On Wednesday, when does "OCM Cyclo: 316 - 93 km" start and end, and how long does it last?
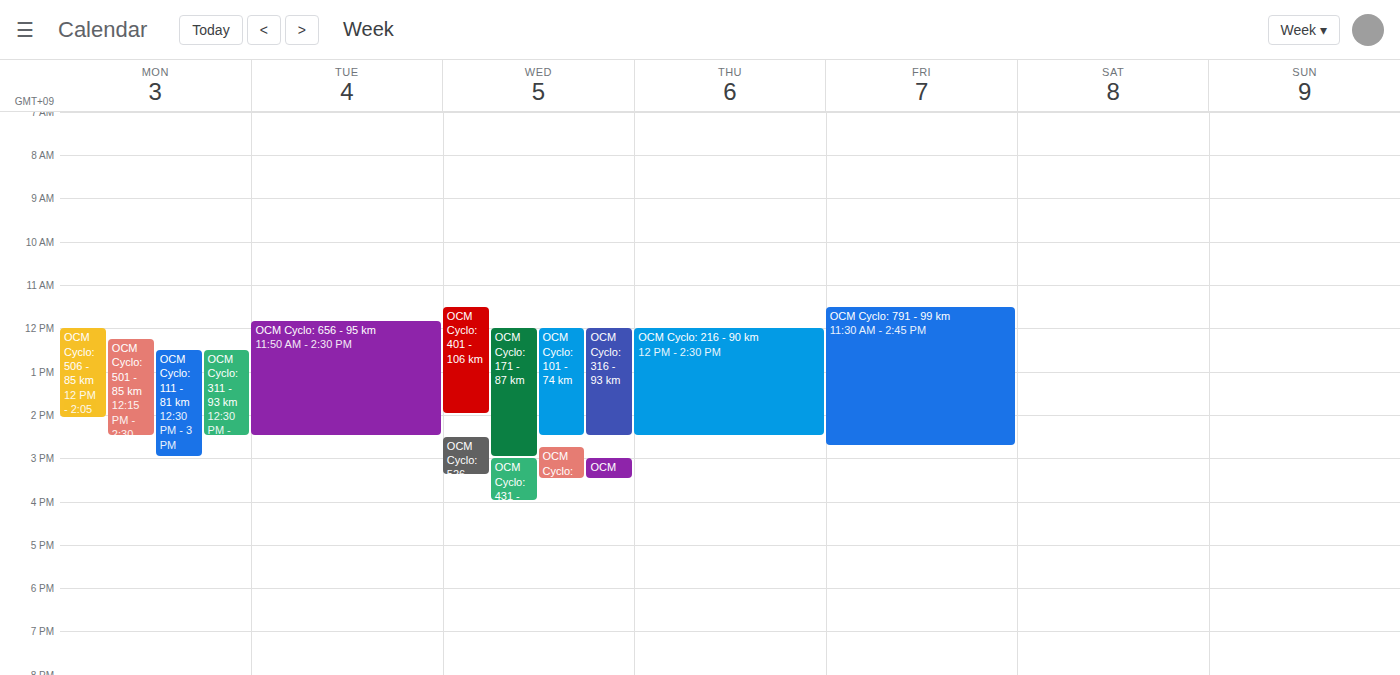
12:00 PM to 2:30 PM, 2 hours 30 minutes